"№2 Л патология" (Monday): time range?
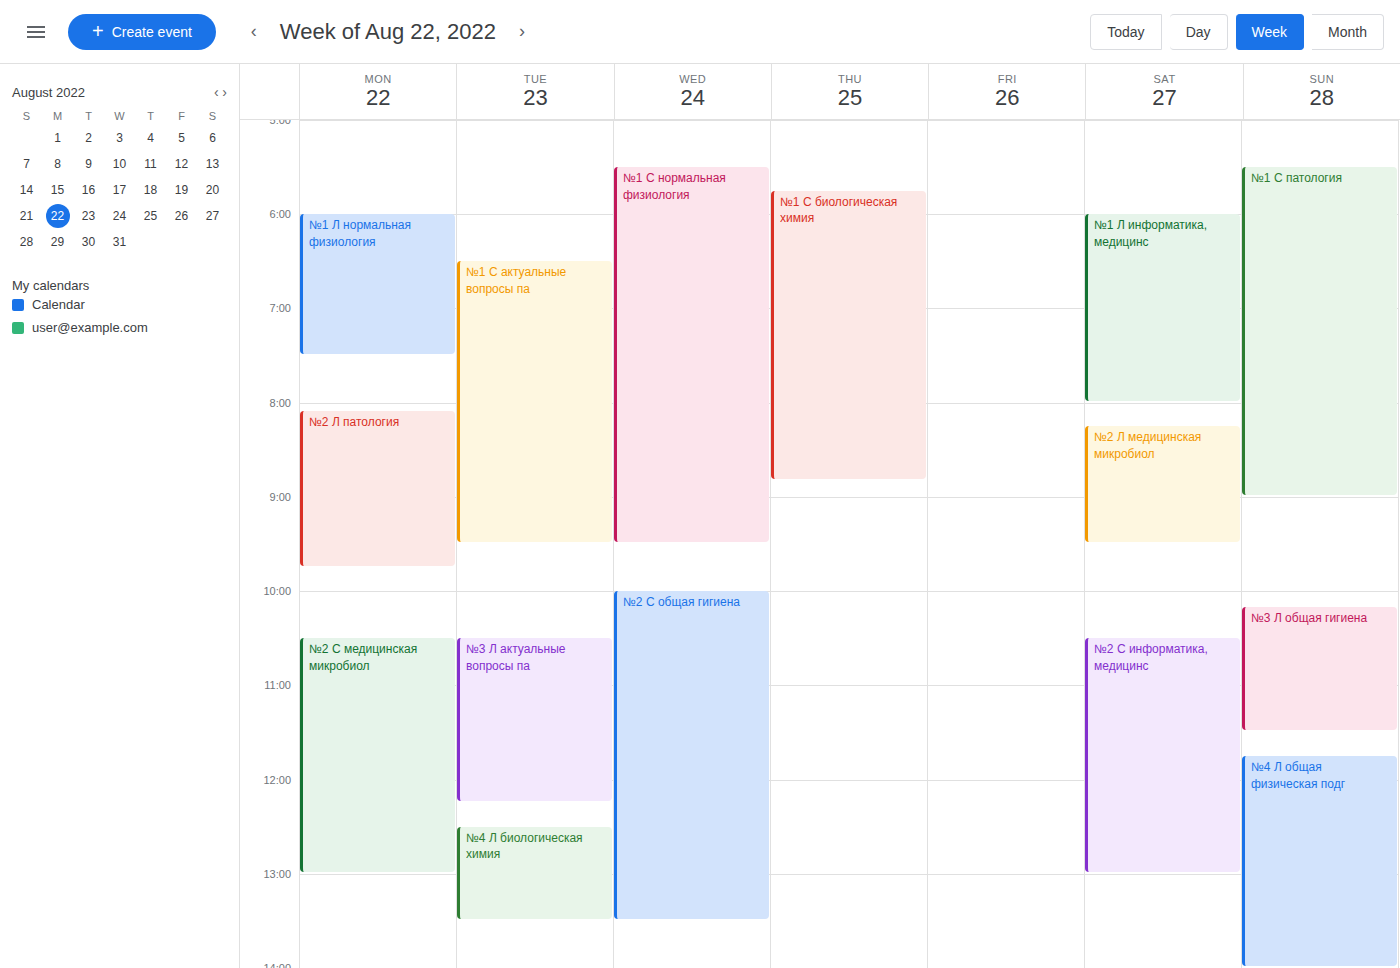
8:05 AM to 9:45 AM